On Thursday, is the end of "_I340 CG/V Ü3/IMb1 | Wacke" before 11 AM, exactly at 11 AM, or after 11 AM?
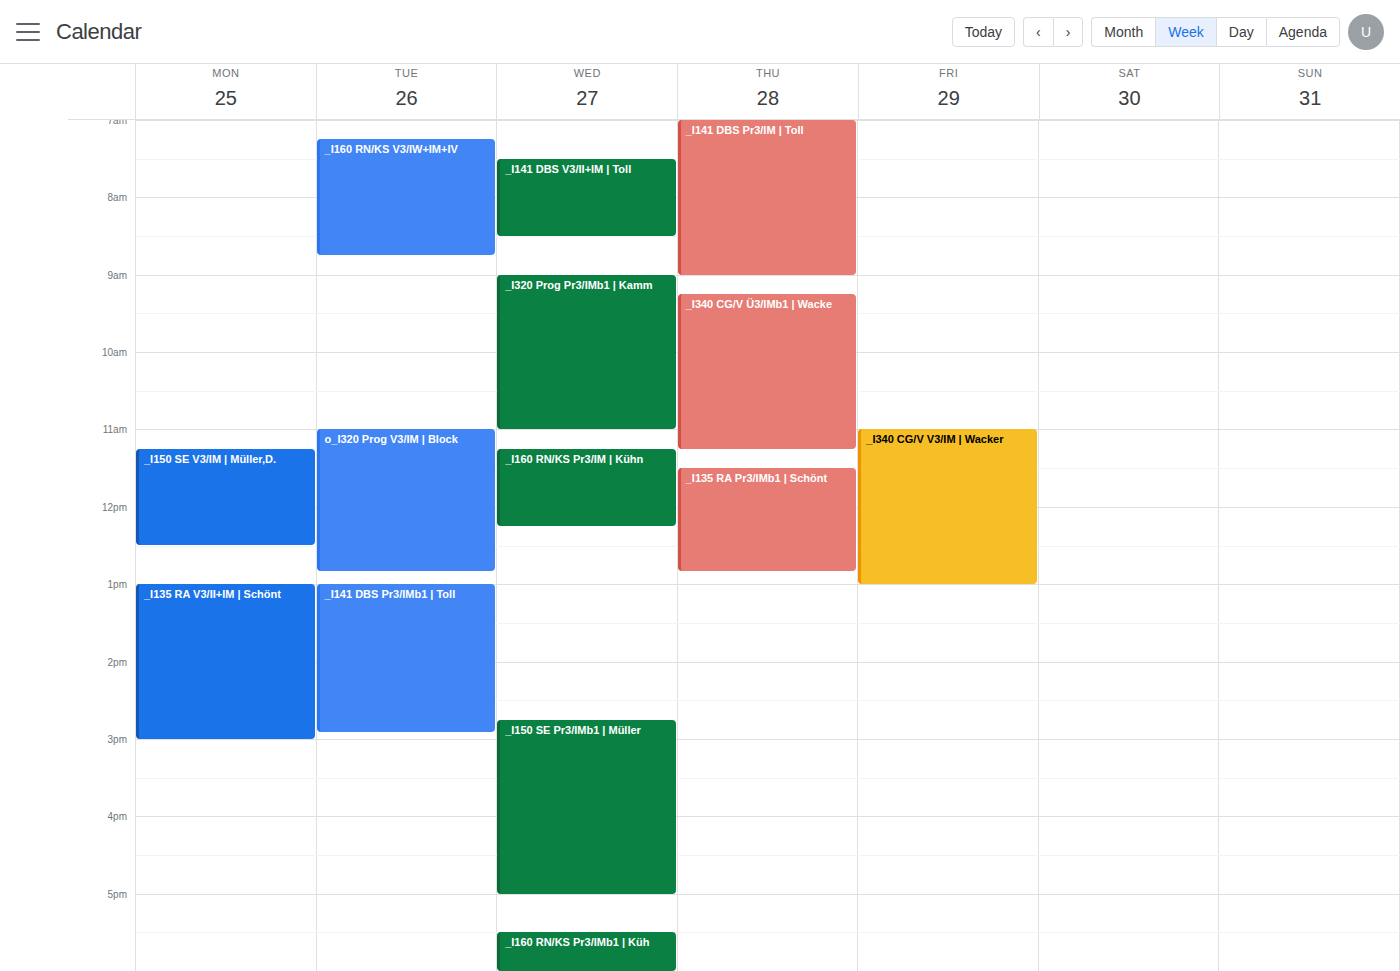
11:15 AM -- after 11 AM, 15 minutes below the 11 AM line.